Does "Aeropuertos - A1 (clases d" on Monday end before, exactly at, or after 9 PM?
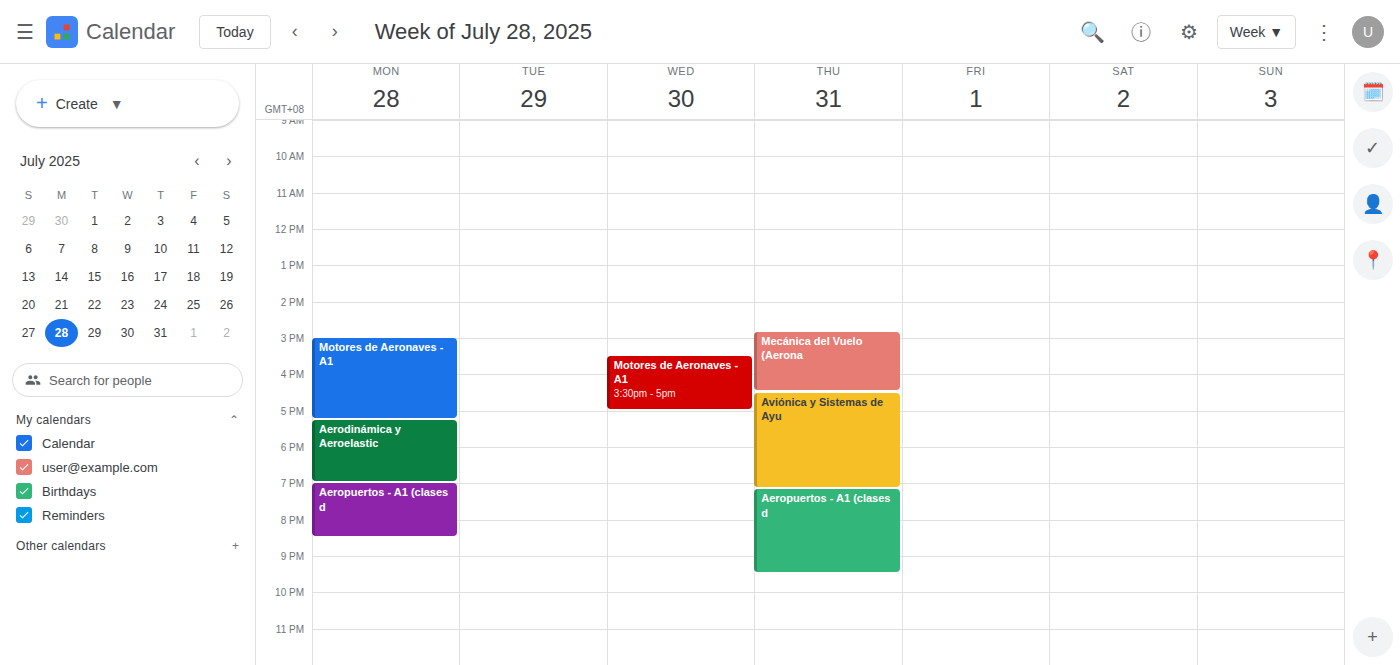
8:30 PM -- before 9 PM, 30 minutes above the 9 PM line.